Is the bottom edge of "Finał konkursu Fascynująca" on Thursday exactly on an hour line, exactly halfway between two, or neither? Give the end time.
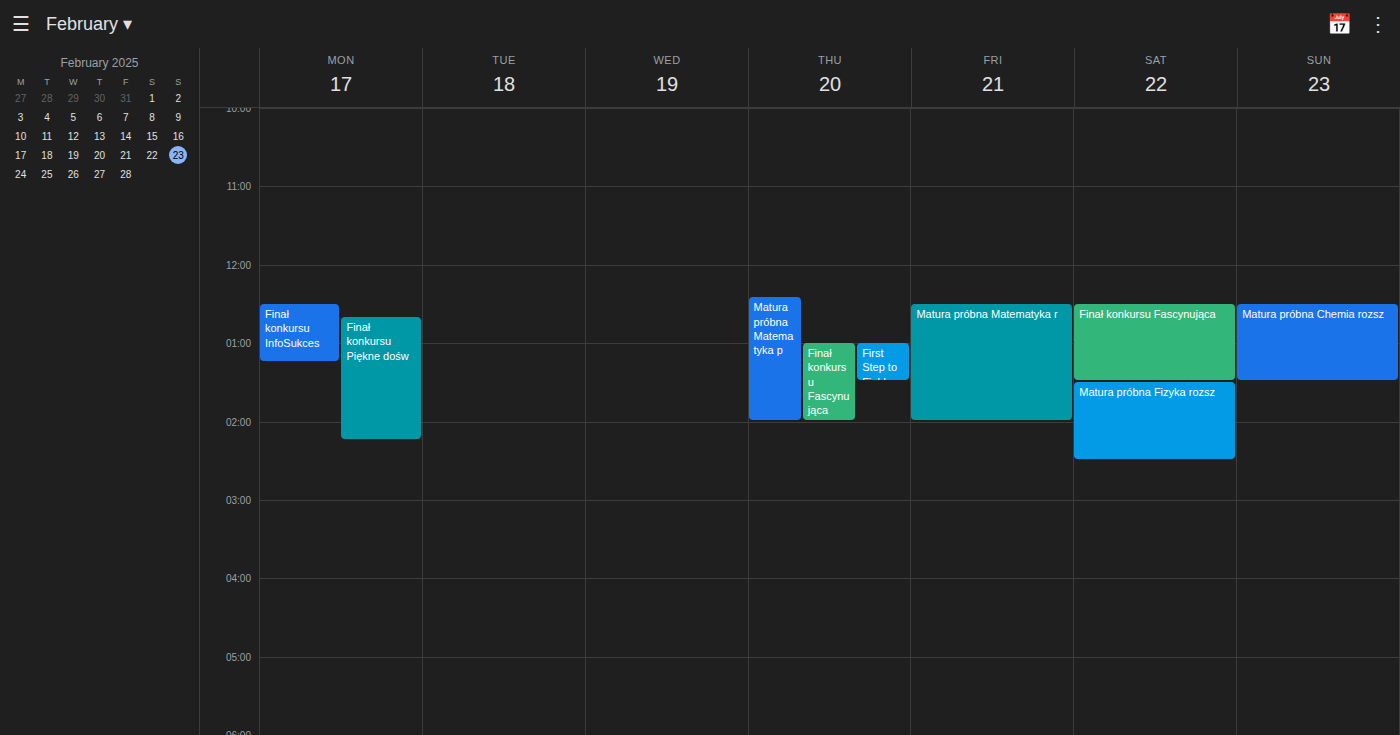
14:00 -- exactly on the 14:00 line.